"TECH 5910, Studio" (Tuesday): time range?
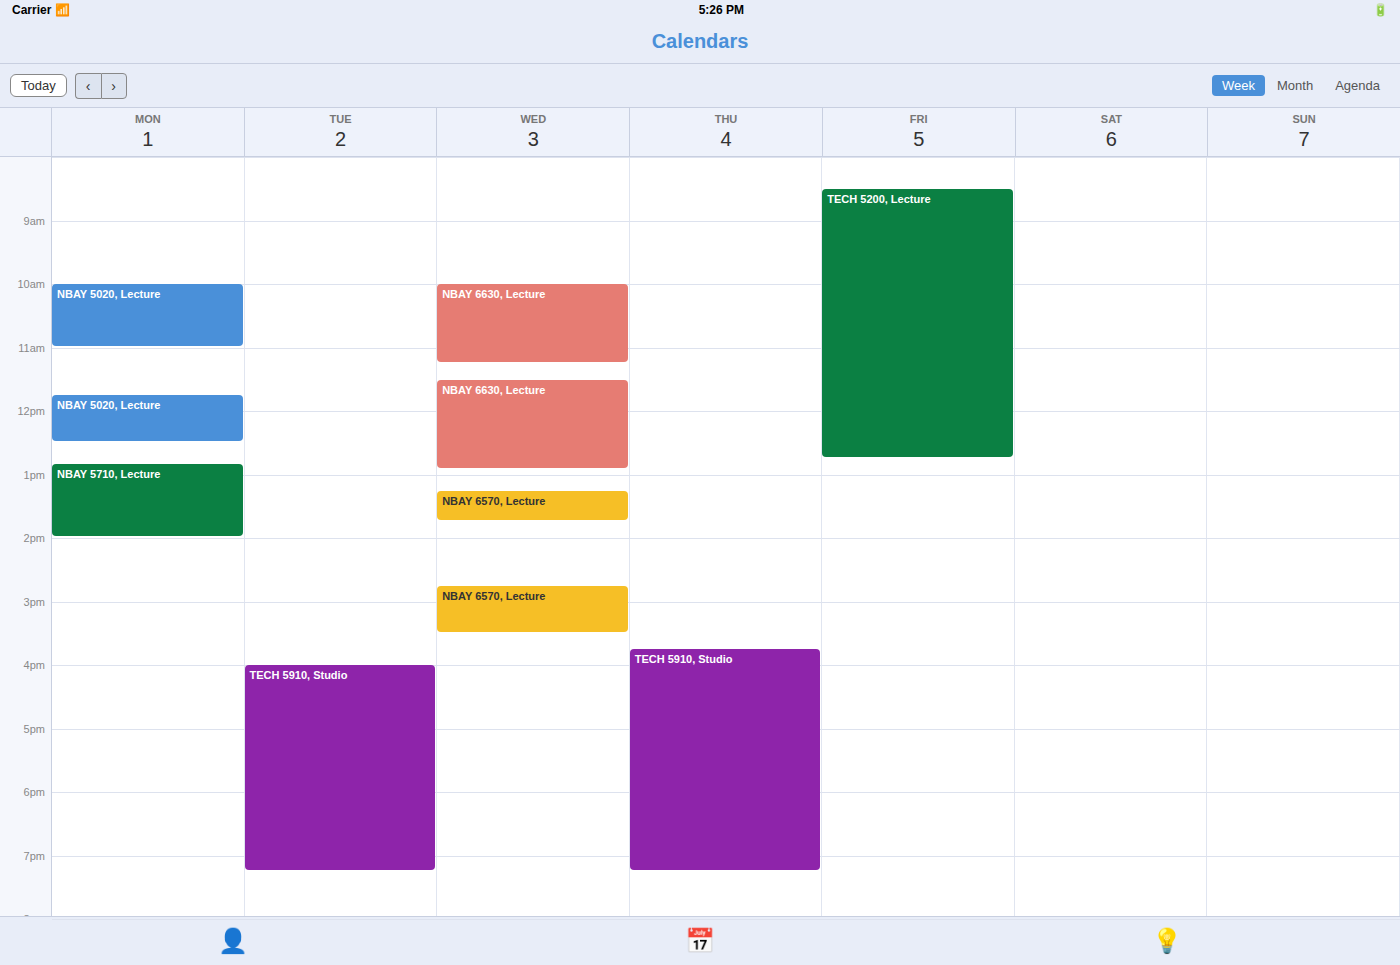
4:00 PM to 7:15 PM